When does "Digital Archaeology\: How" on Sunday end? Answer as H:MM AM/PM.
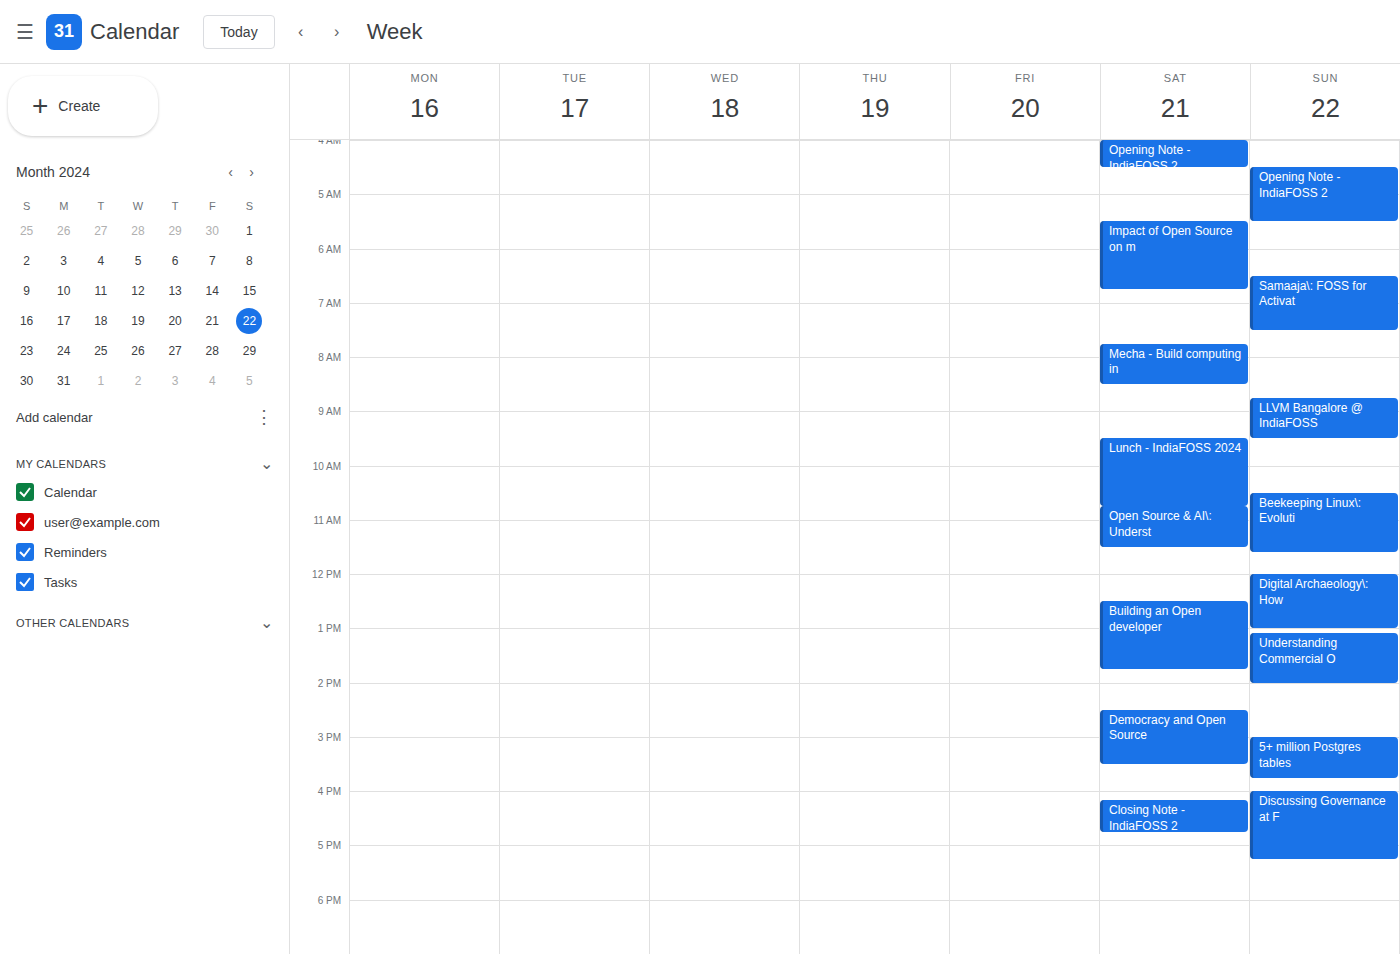
1:00 PM